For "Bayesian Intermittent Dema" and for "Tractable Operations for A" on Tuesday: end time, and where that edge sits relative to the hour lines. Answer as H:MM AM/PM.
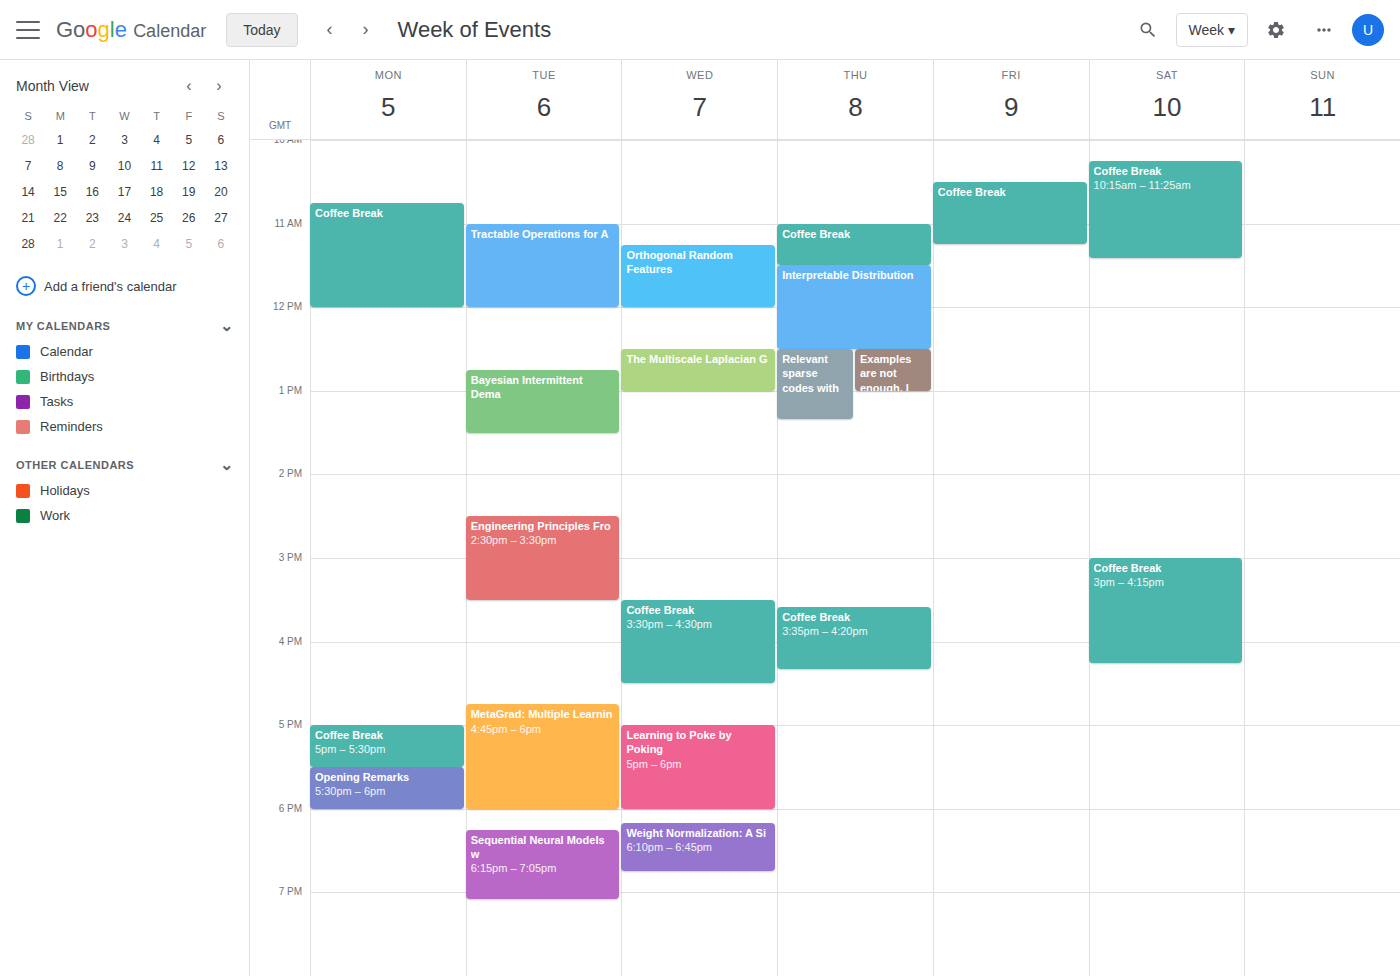
"Bayesian Intermittent Dema": 1:30 PM, halfway between the 1 PM and 2 PM lines. "Tractable Operations for A": 12:00 PM, exactly on the 12 PM line.